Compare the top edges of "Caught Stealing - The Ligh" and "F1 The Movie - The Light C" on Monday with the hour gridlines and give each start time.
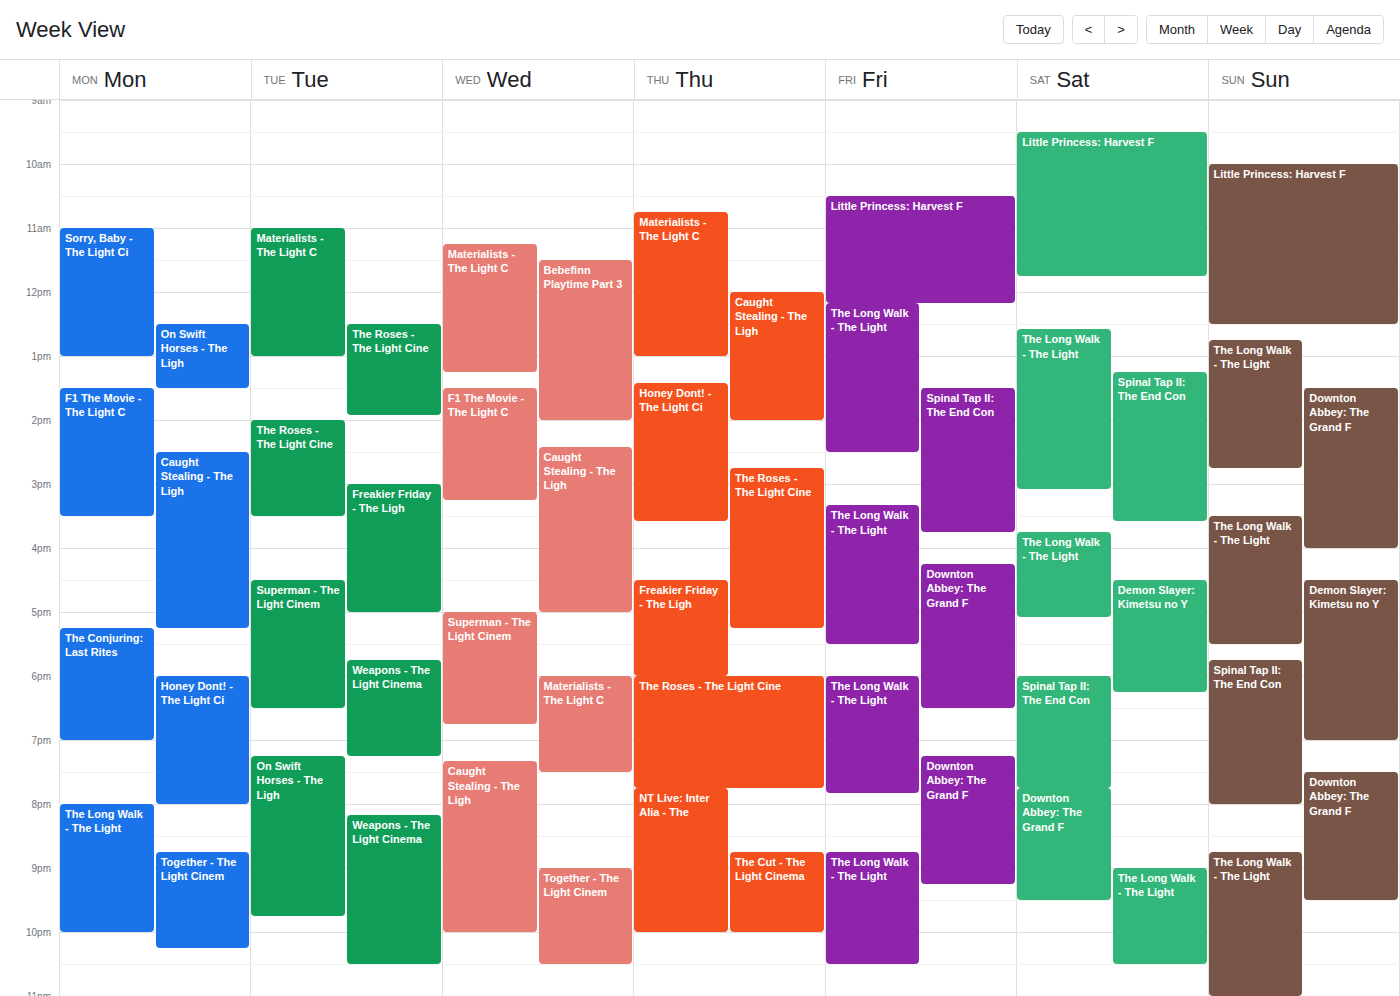
"Caught Stealing - The Ligh": 2:30 PM, halfway between the 2 PM and 3 PM lines. "F1 The Movie - The Light C": 1:30 PM, halfway between the 1 PM and 2 PM lines.